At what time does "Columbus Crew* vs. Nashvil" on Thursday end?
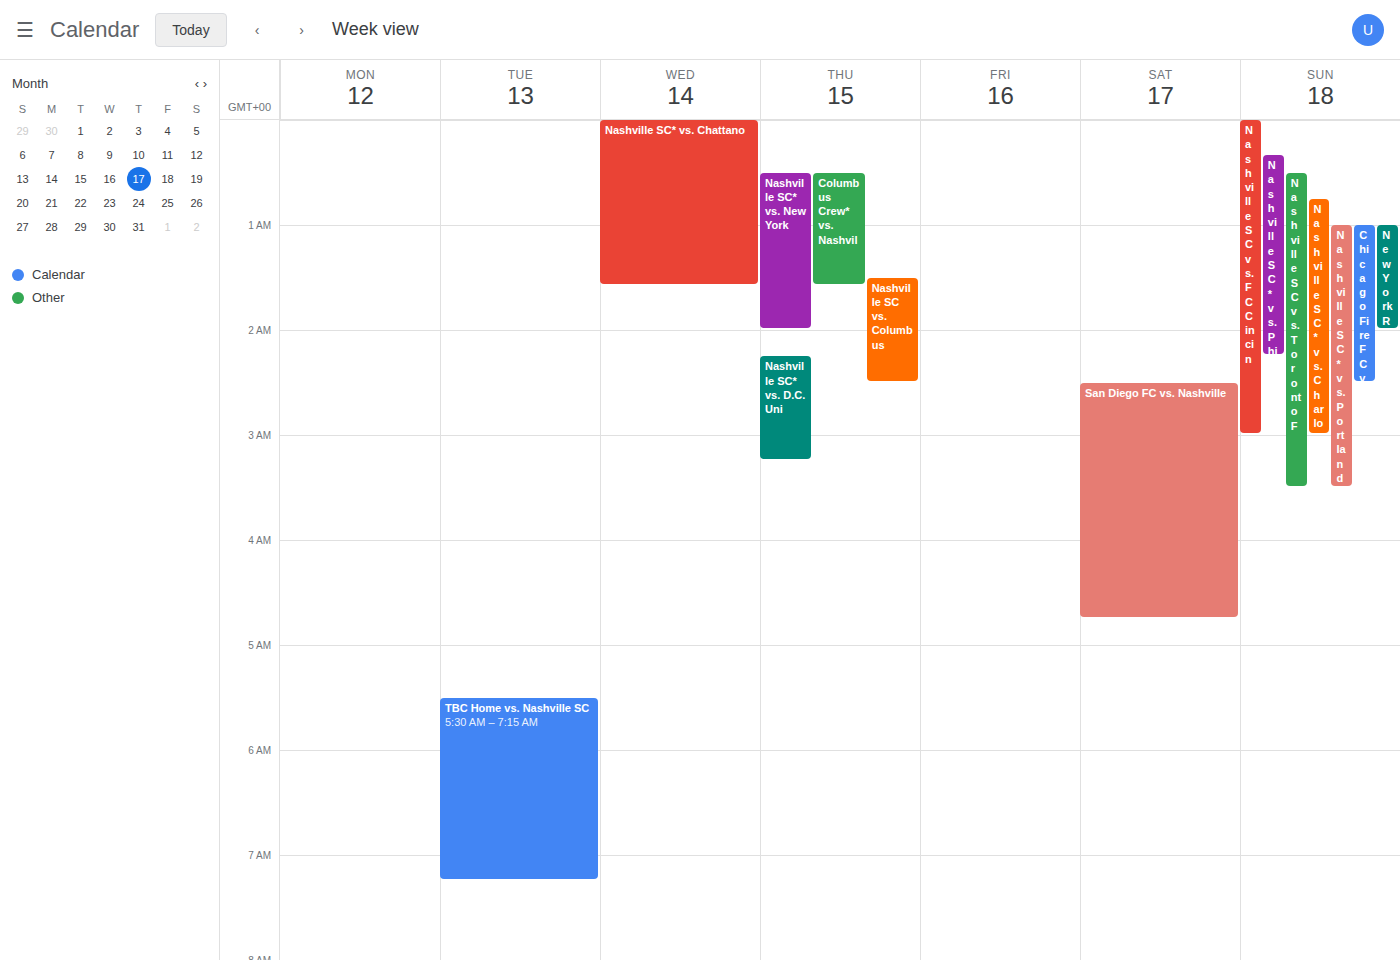
1:35 AM